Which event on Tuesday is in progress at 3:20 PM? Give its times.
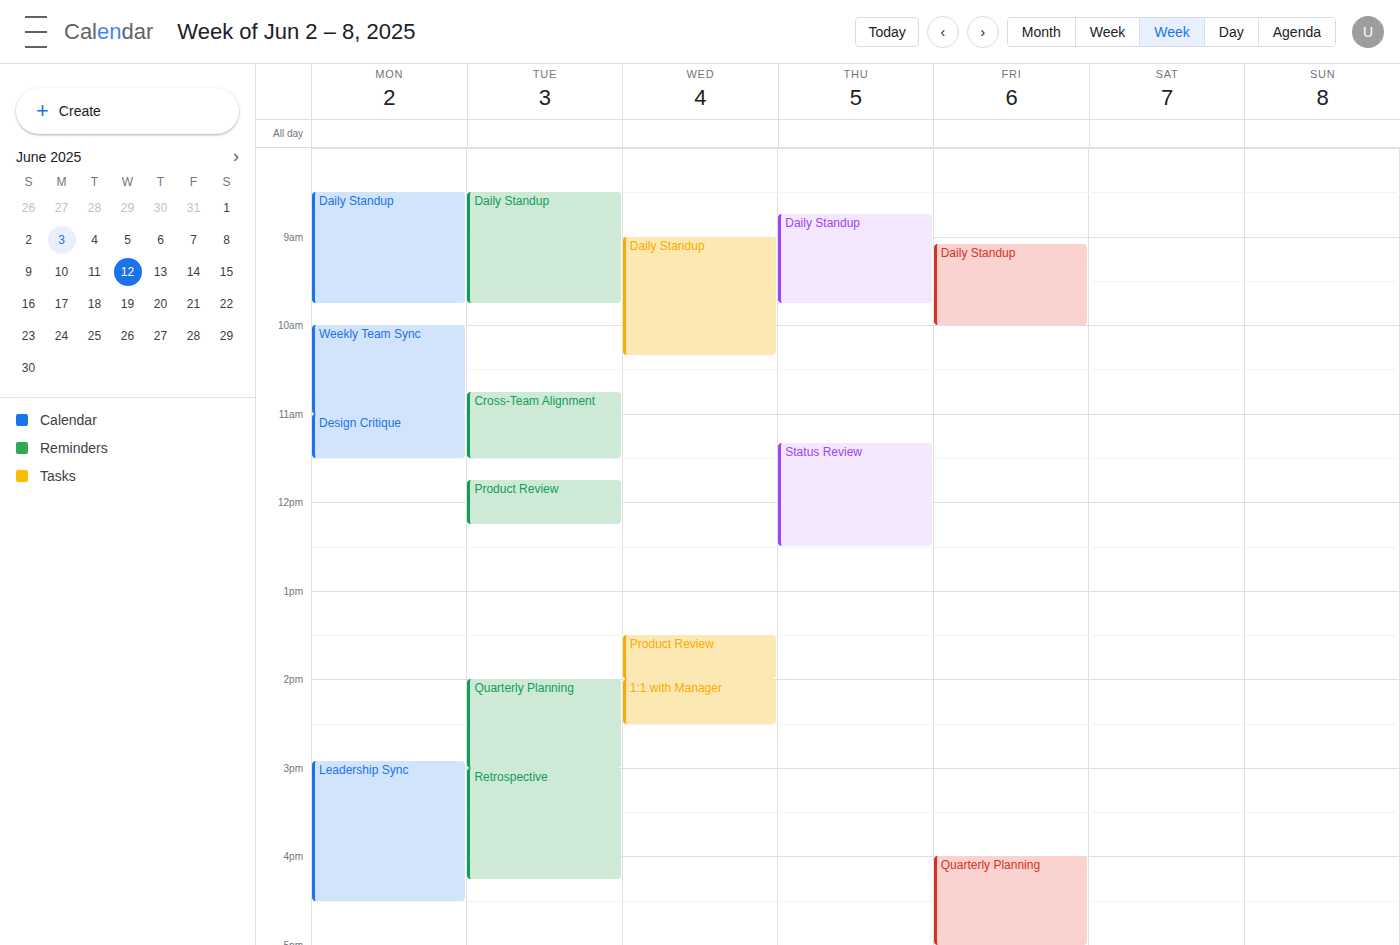
"Retrospective", 3:00 PM to 4:15 PM